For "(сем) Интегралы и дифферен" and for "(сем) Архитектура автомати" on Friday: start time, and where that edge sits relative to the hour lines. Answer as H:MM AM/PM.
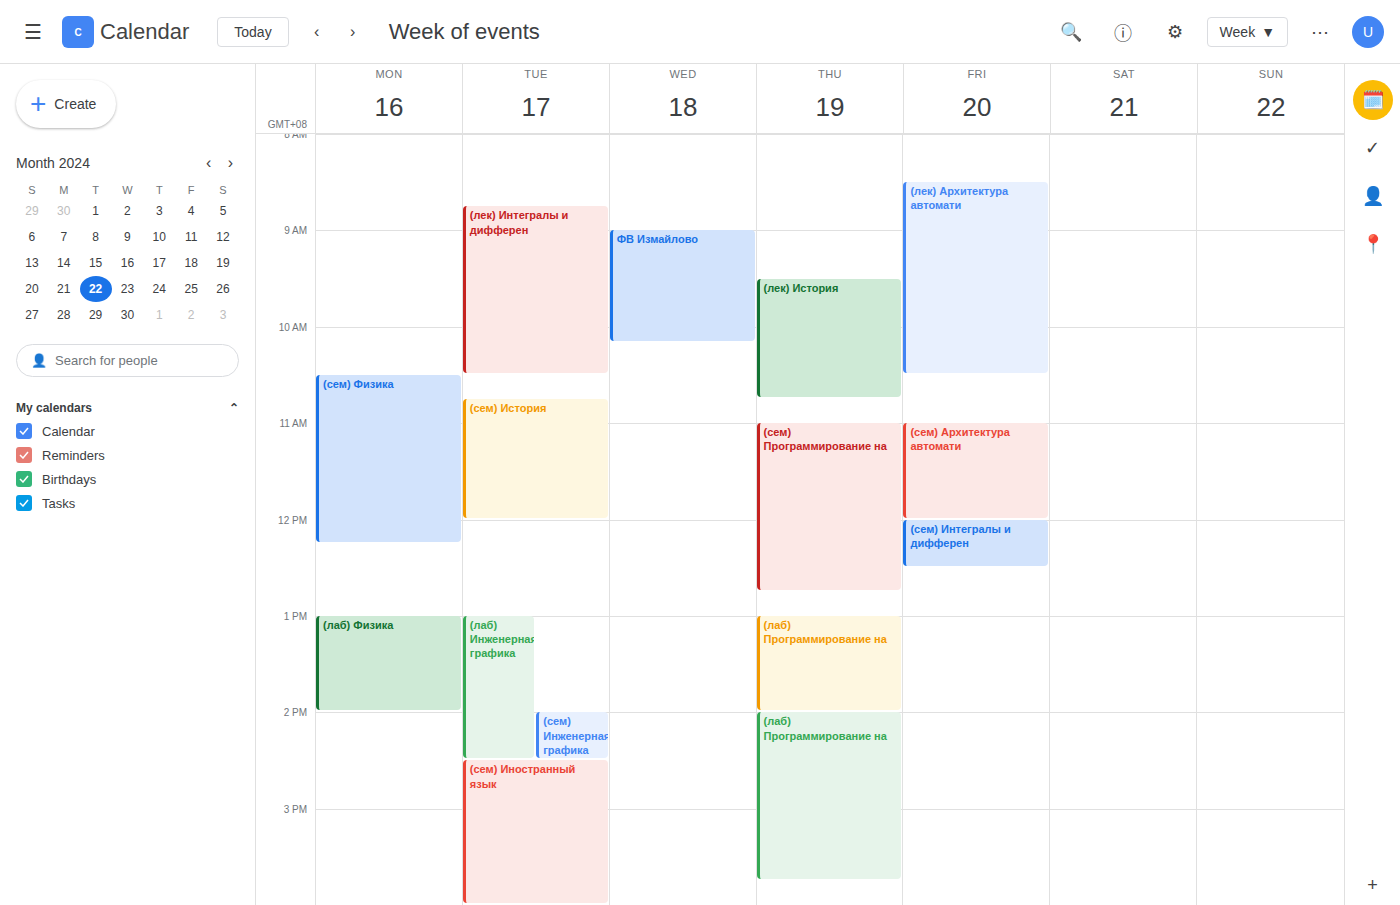
"(сем) Интегралы и дифферен": 12:00 PM, exactly on the 12 PM line. "(сем) Архитектура автомати": 11:00 AM, exactly on the 11 AM line.